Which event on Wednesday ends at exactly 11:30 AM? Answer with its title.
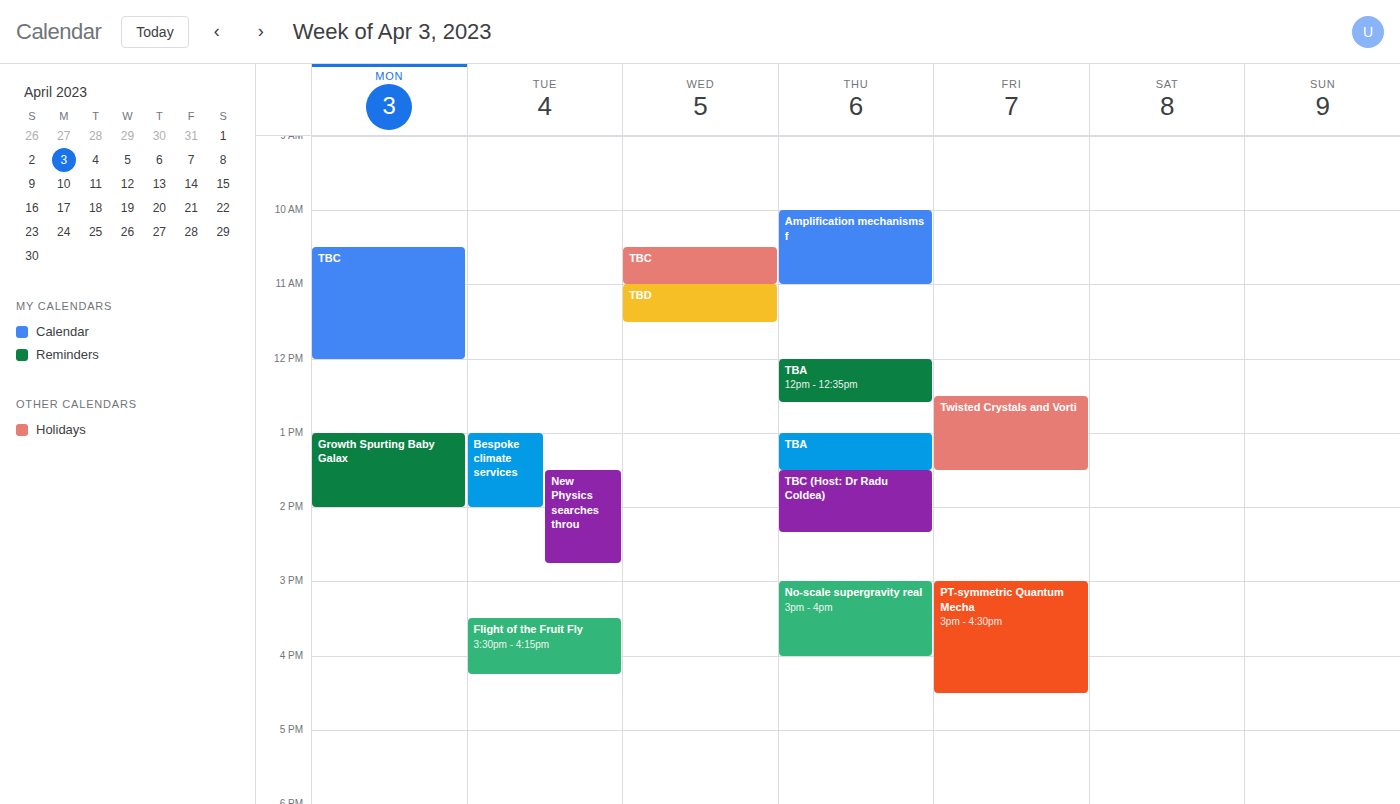
"TBD"